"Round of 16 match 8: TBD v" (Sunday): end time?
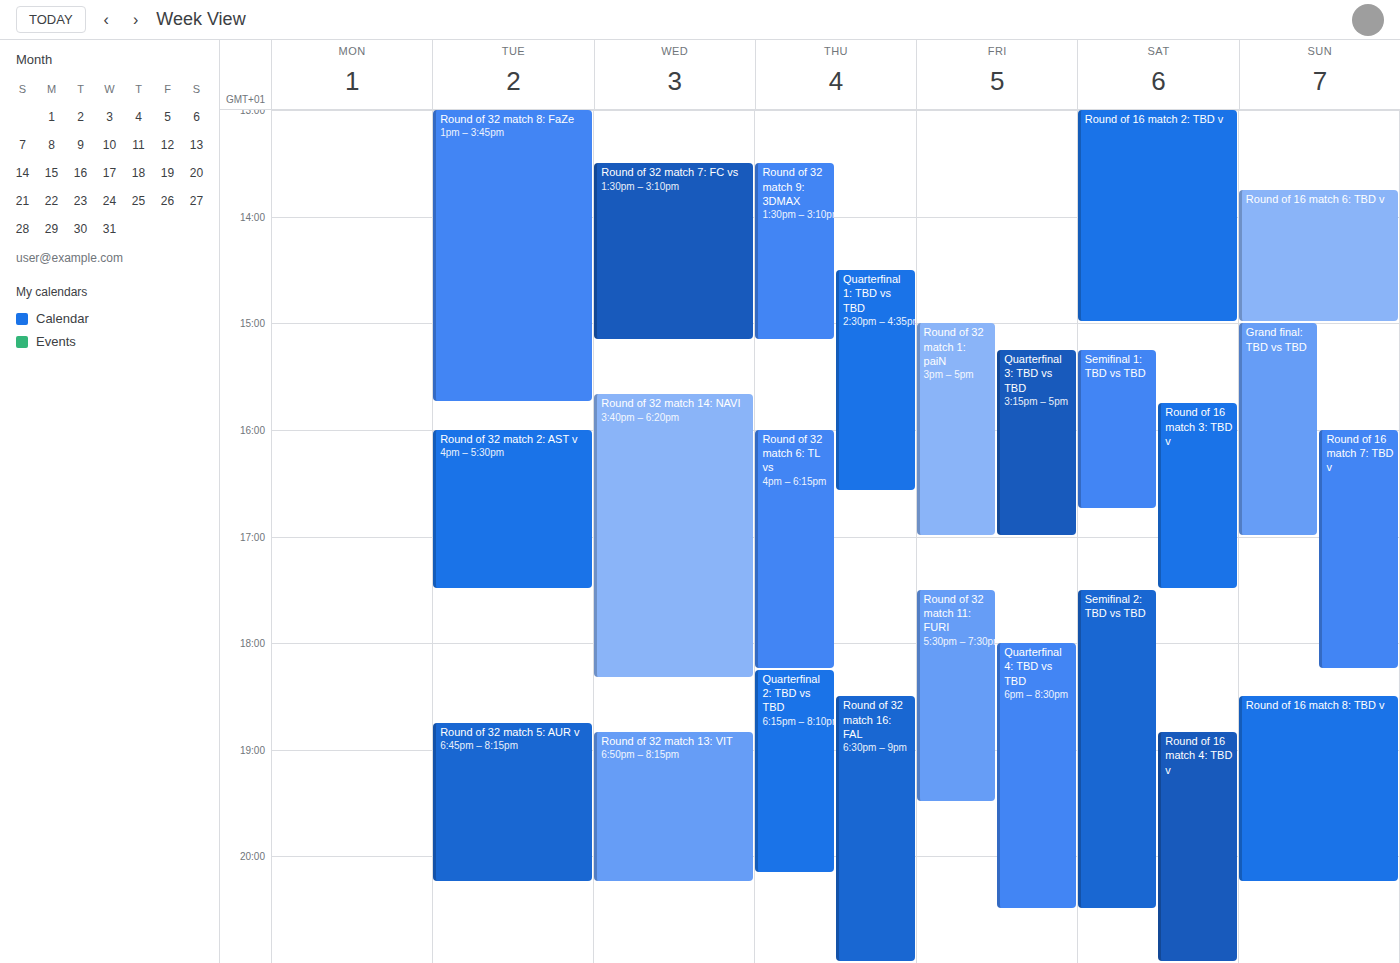
8:15 PM